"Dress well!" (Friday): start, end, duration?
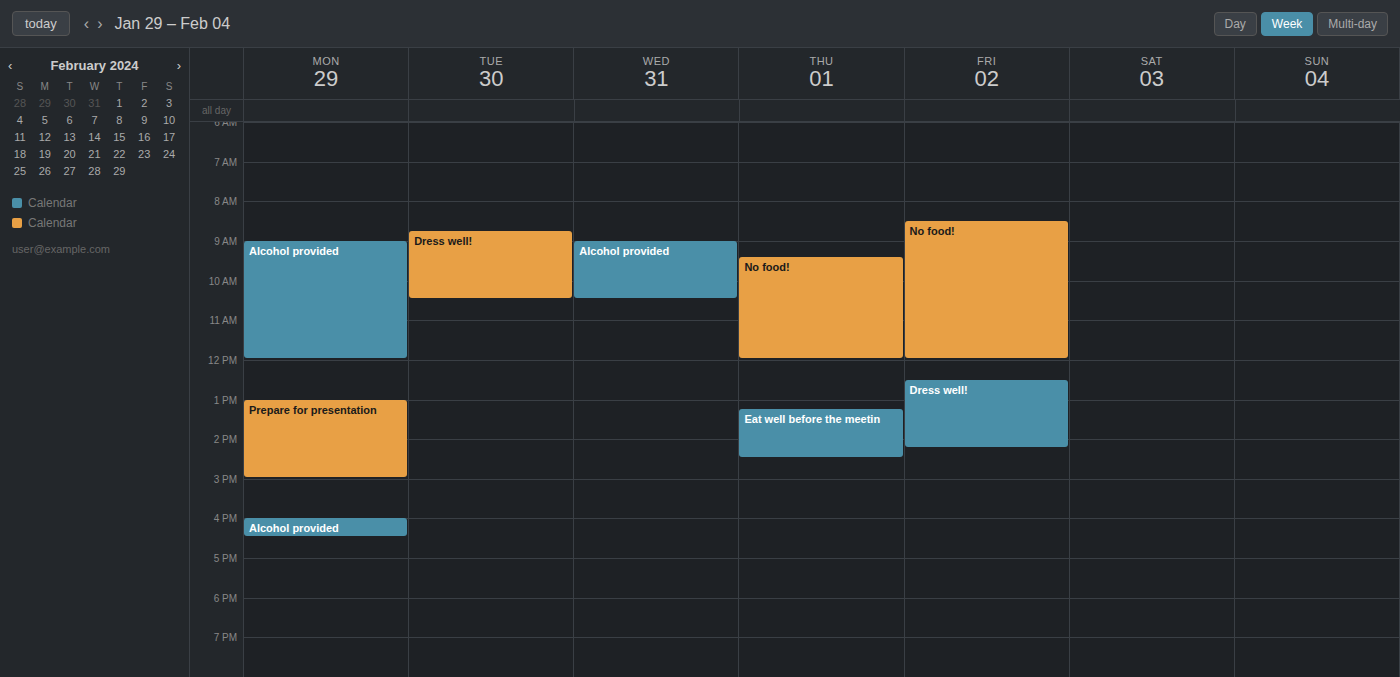
12:30 PM to 2:15 PM, 1 hour 45 minutes